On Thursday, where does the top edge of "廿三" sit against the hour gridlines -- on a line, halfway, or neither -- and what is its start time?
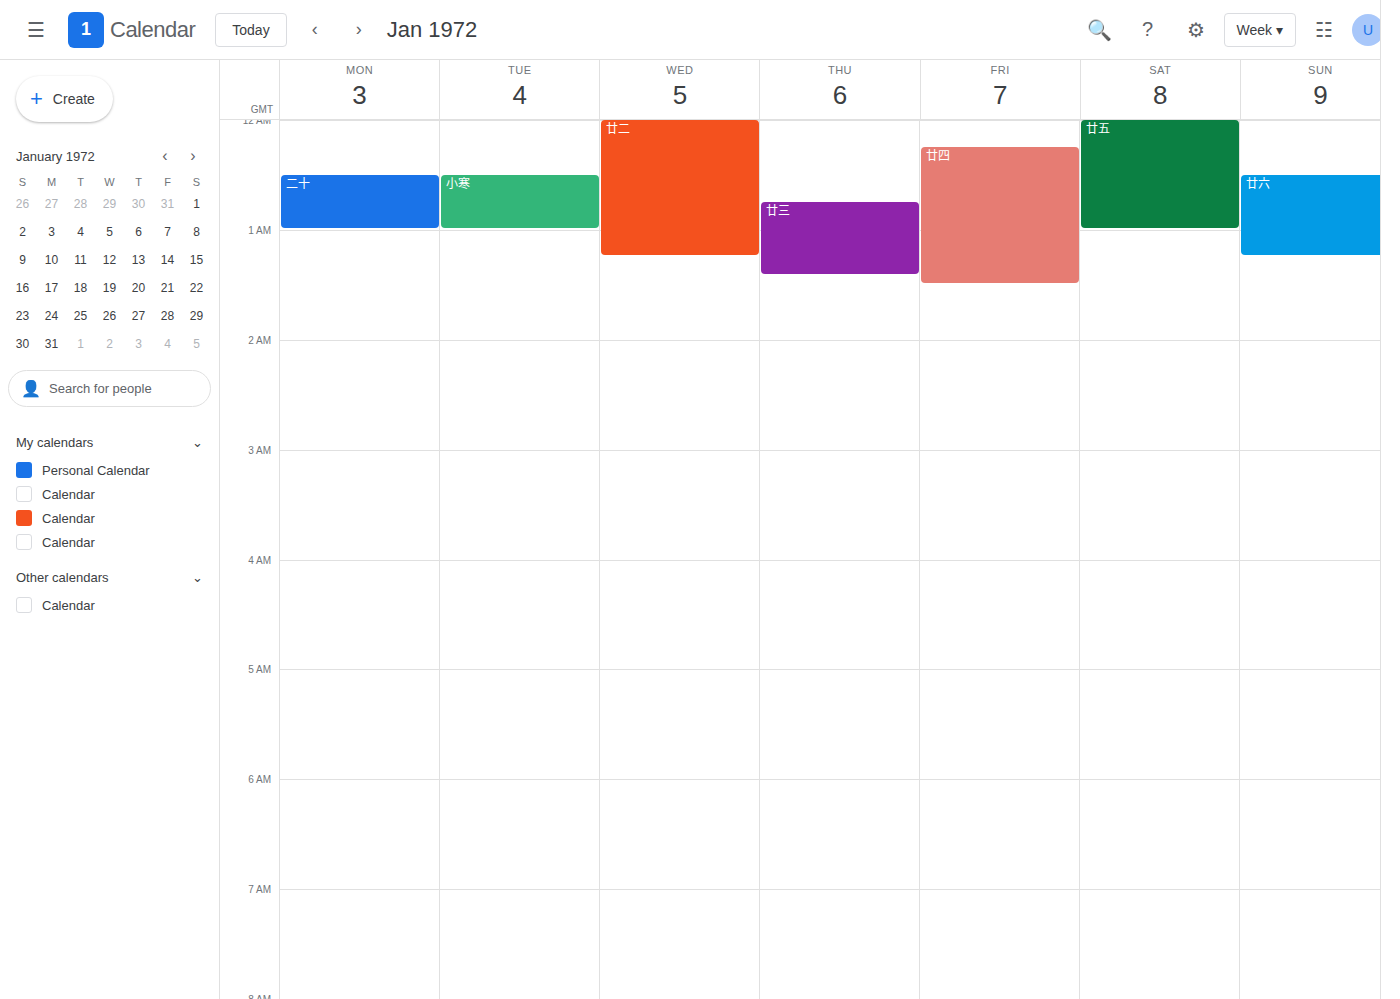
12:45 AM -- neither: three quarters of the way from the 12 AM line to the 1 AM line.